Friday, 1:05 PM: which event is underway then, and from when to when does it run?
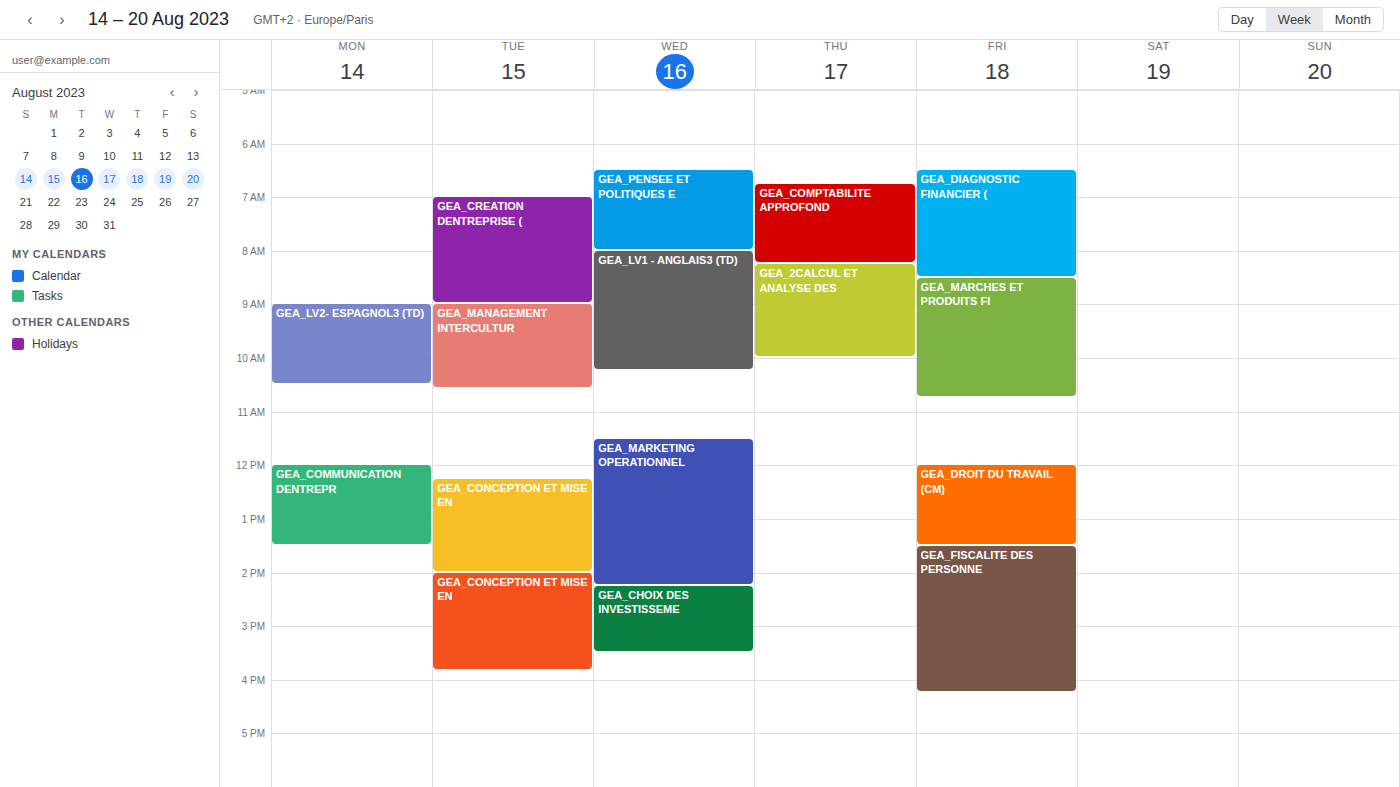
"GEA_DROIT DU TRAVAIL (CM)", 12:00 PM to 1:30 PM